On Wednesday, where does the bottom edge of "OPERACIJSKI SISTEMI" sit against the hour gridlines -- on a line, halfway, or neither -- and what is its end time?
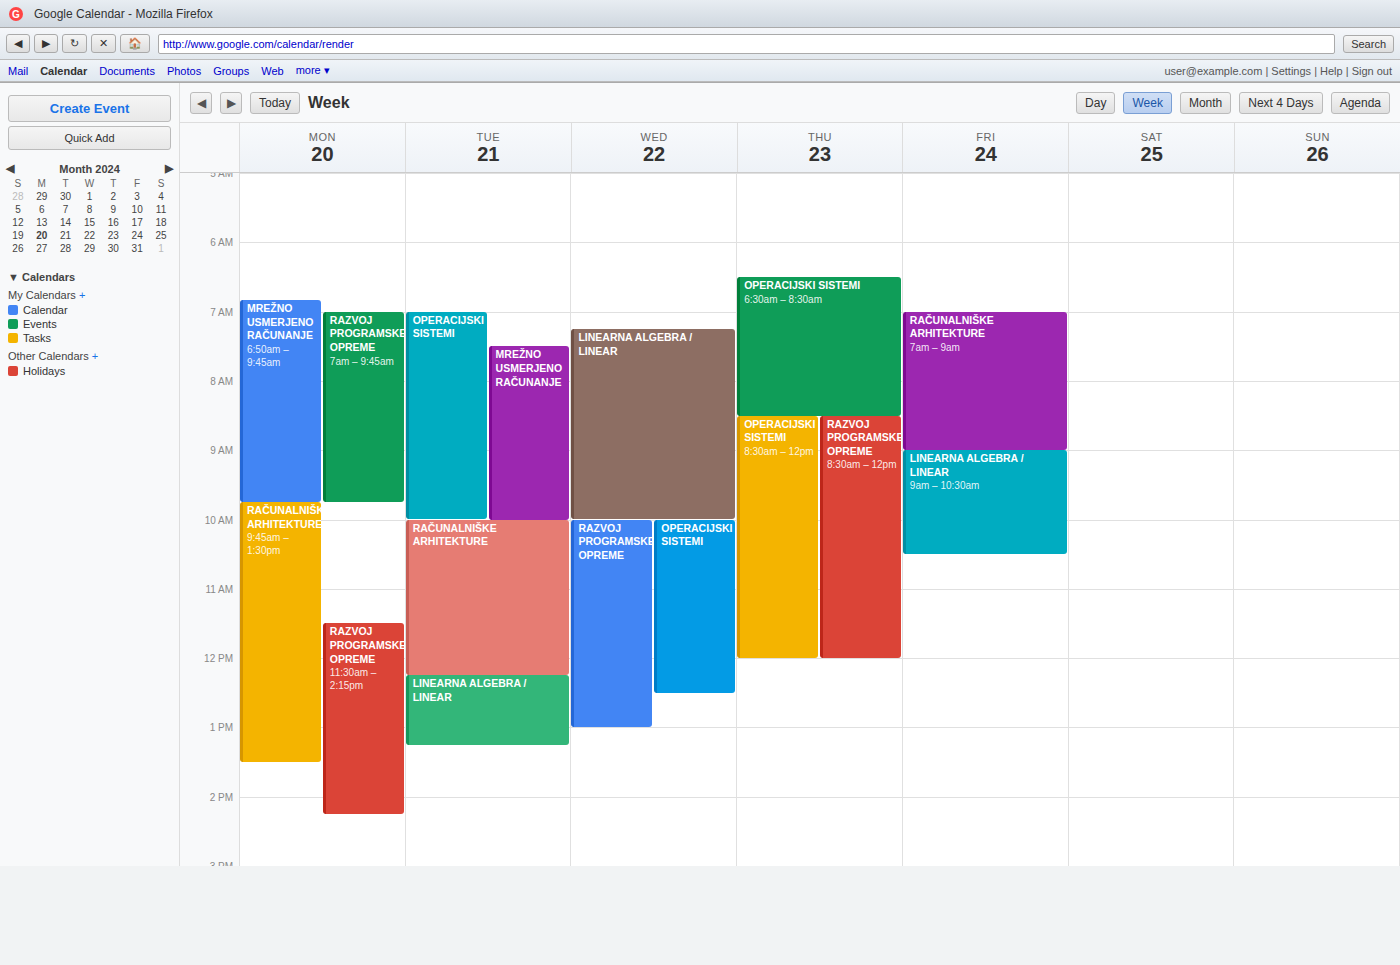
12:30 -- halfway between the 12:00 and 13:00 lines.